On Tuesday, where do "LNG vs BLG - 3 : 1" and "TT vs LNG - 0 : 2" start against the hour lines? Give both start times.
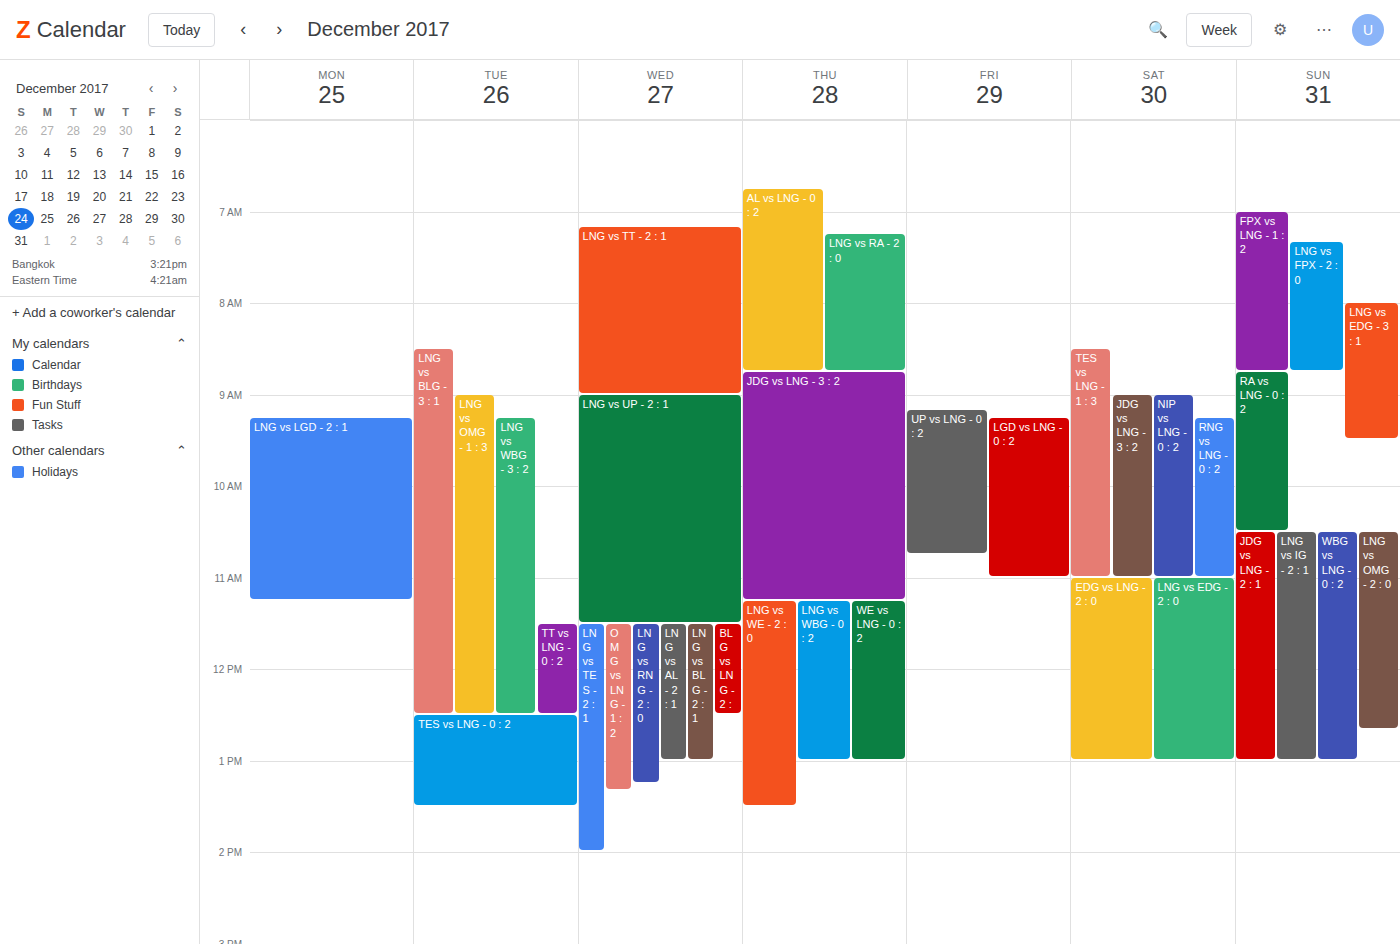
"LNG vs BLG - 3 : 1": 8:30 AM, halfway between the 8 AM and 9 AM lines. "TT vs LNG - 0 : 2": 11:30 AM, halfway between the 11 AM and 12 PM lines.